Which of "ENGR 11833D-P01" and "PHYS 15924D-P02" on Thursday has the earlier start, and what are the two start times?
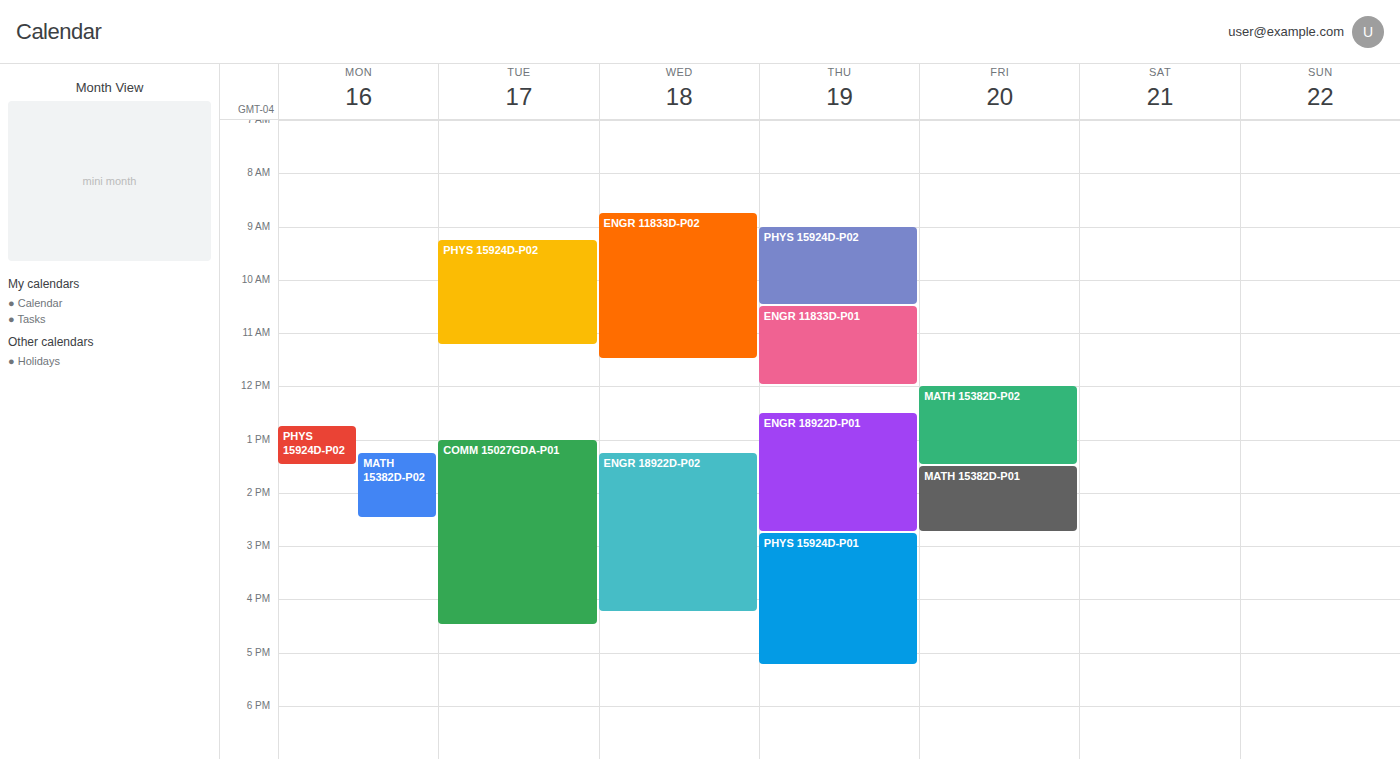
"PHYS 15924D-P02" 9:00 AM; "ENGR 11833D-P01" 10:30 AM.